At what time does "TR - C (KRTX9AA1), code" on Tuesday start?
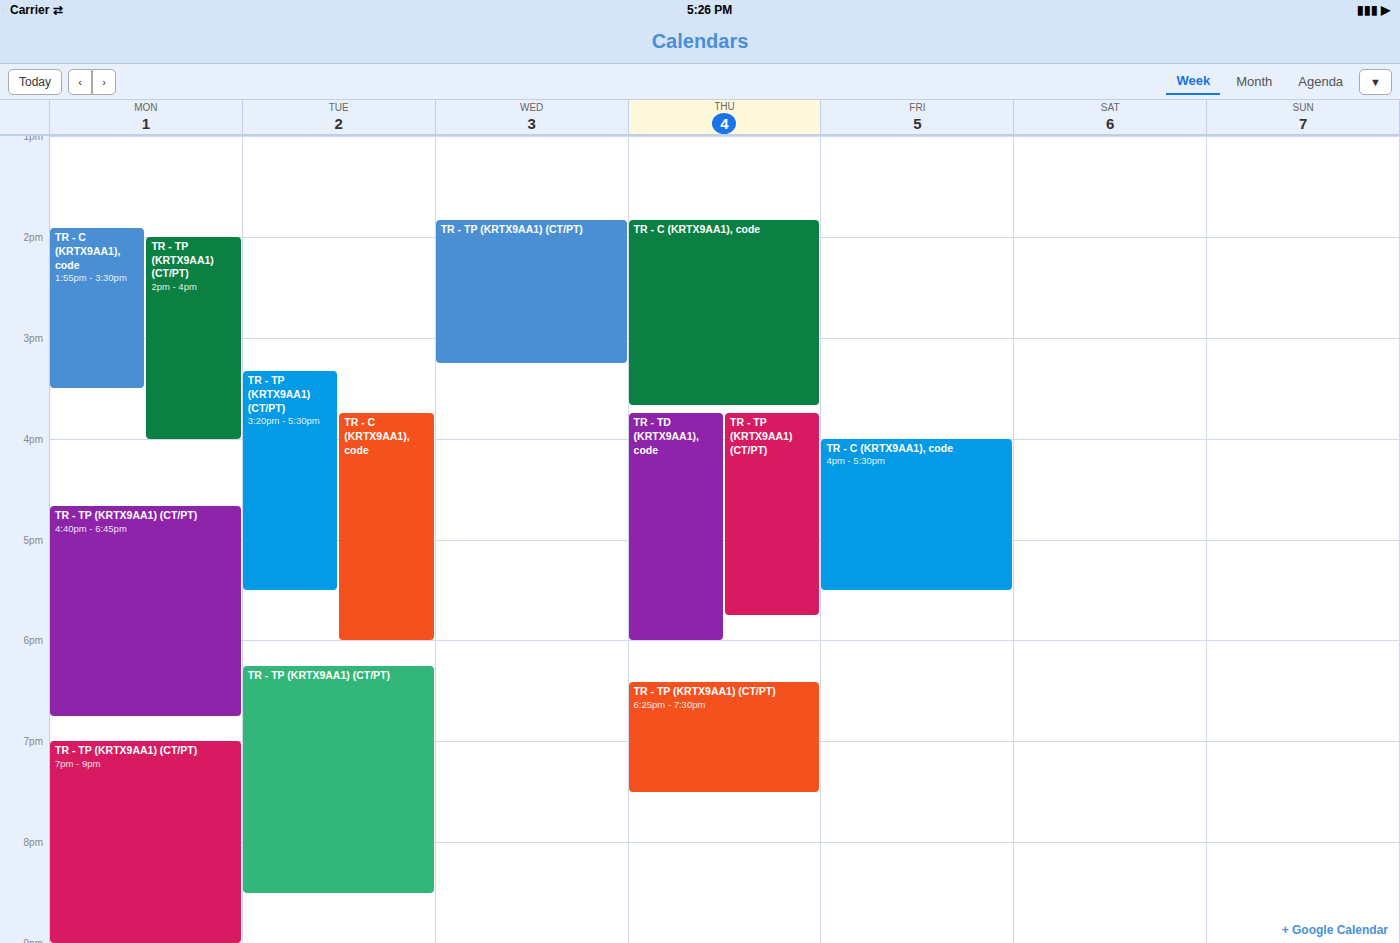
3:45 PM